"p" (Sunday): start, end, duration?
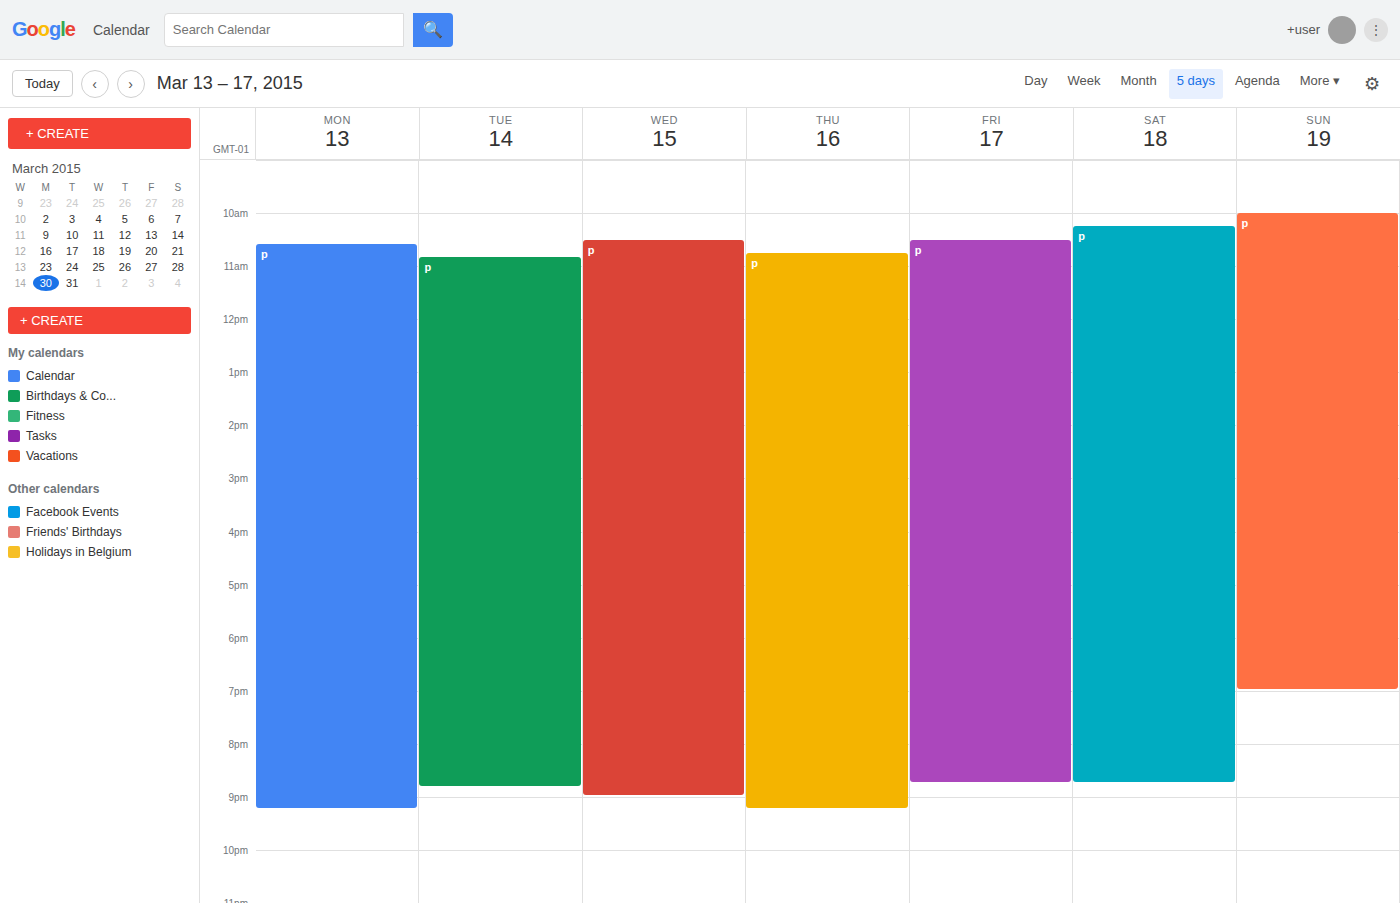
10:00 AM to 7:00 PM, 9 hours